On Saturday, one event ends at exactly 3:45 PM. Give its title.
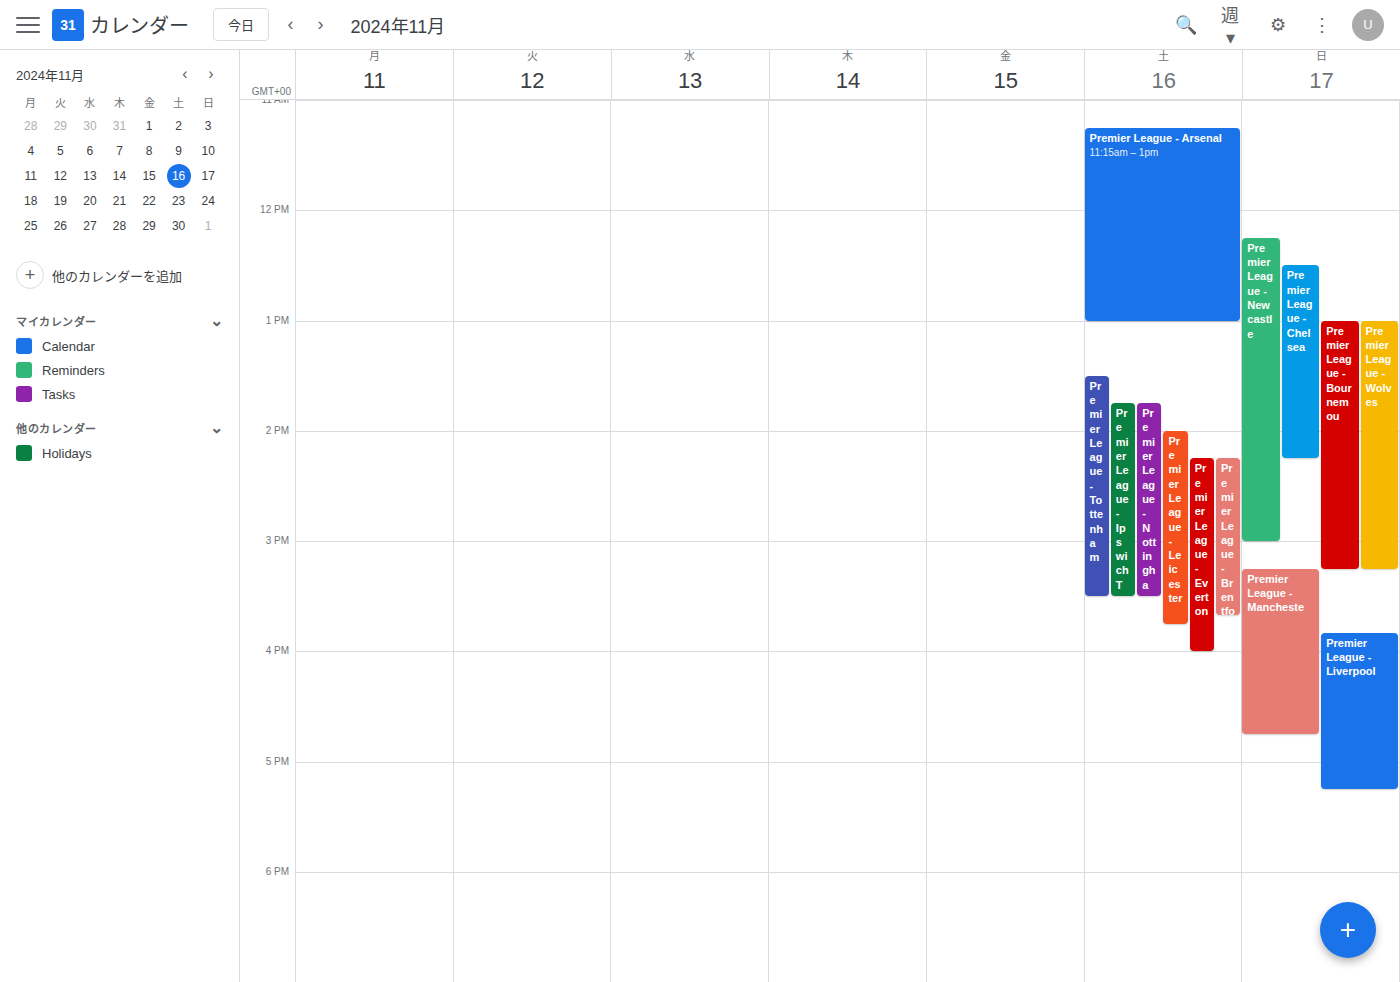
"Premier League - Leicester"